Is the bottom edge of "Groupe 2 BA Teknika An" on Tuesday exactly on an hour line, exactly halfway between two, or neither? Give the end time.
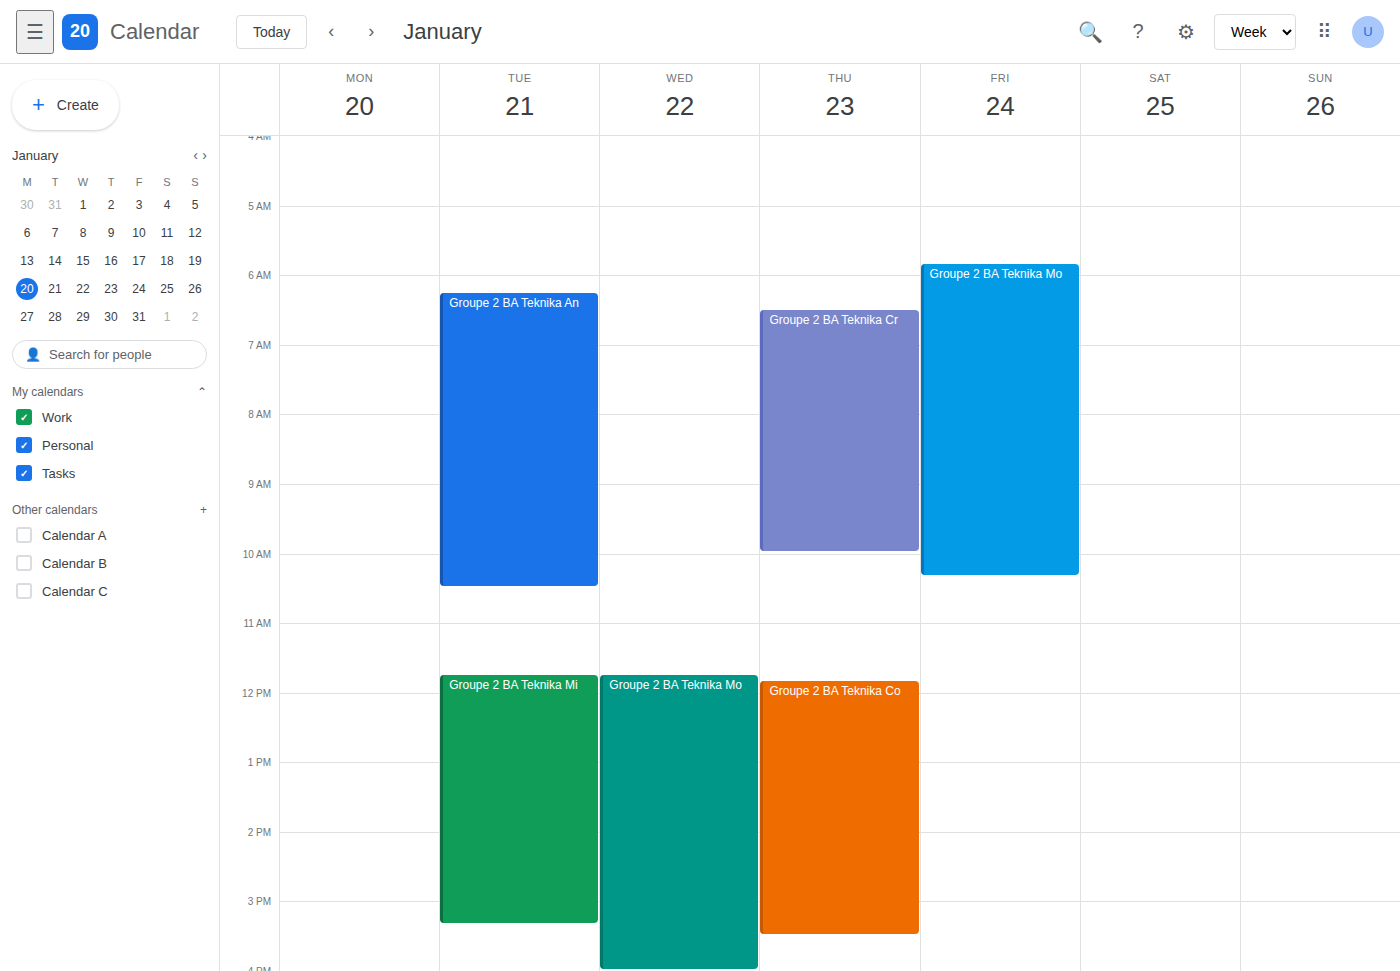
10:30 AM -- halfway between the 10 AM and 11 AM lines.